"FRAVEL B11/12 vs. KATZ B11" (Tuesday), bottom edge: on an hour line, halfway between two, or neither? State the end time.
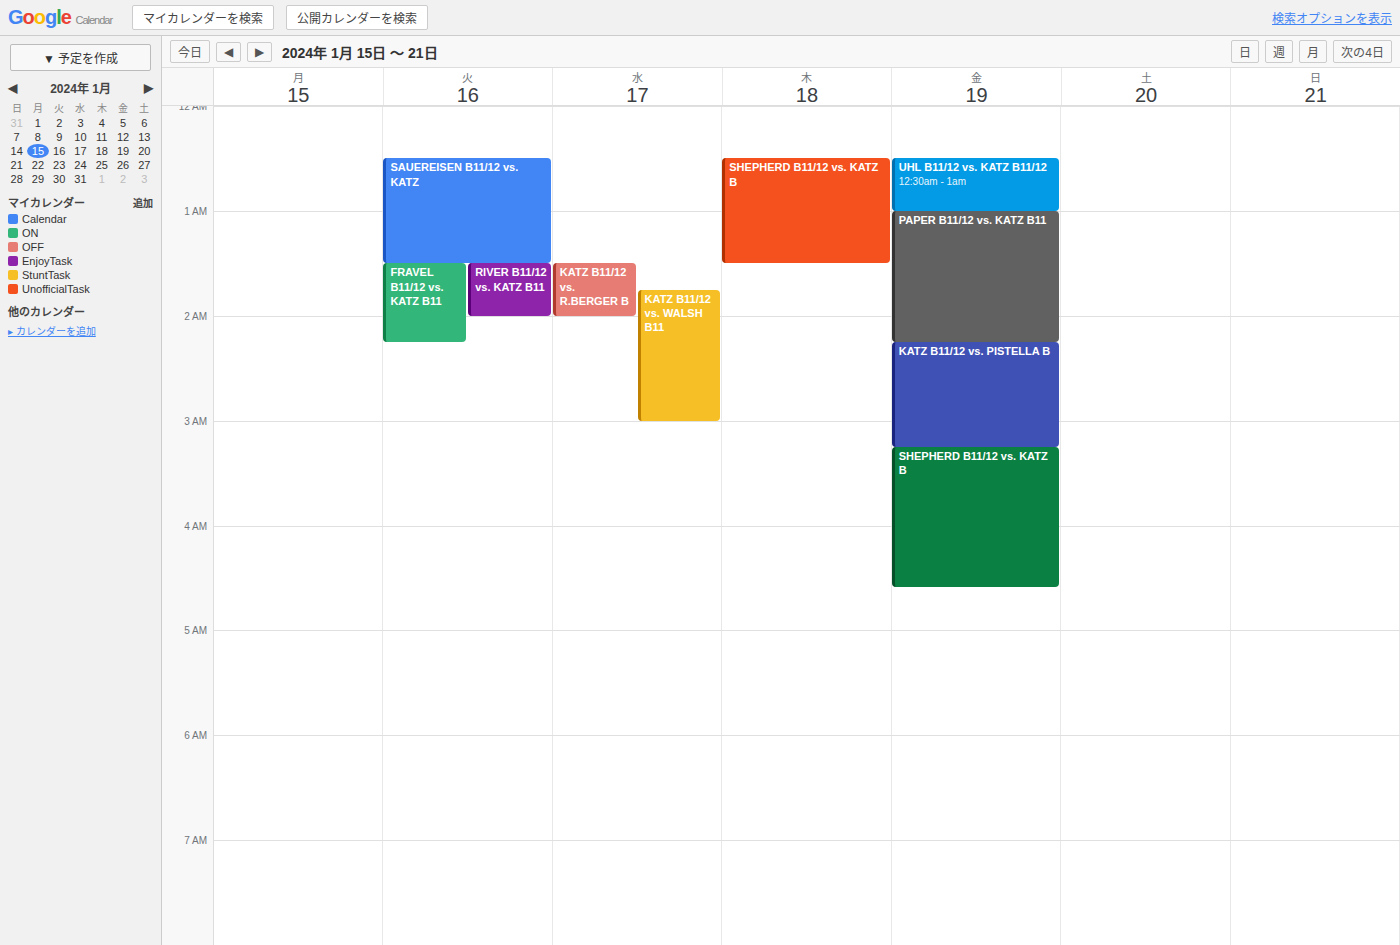
2:15 AM -- neither: a quarter of the way from the 2 AM line to the 3 AM line.